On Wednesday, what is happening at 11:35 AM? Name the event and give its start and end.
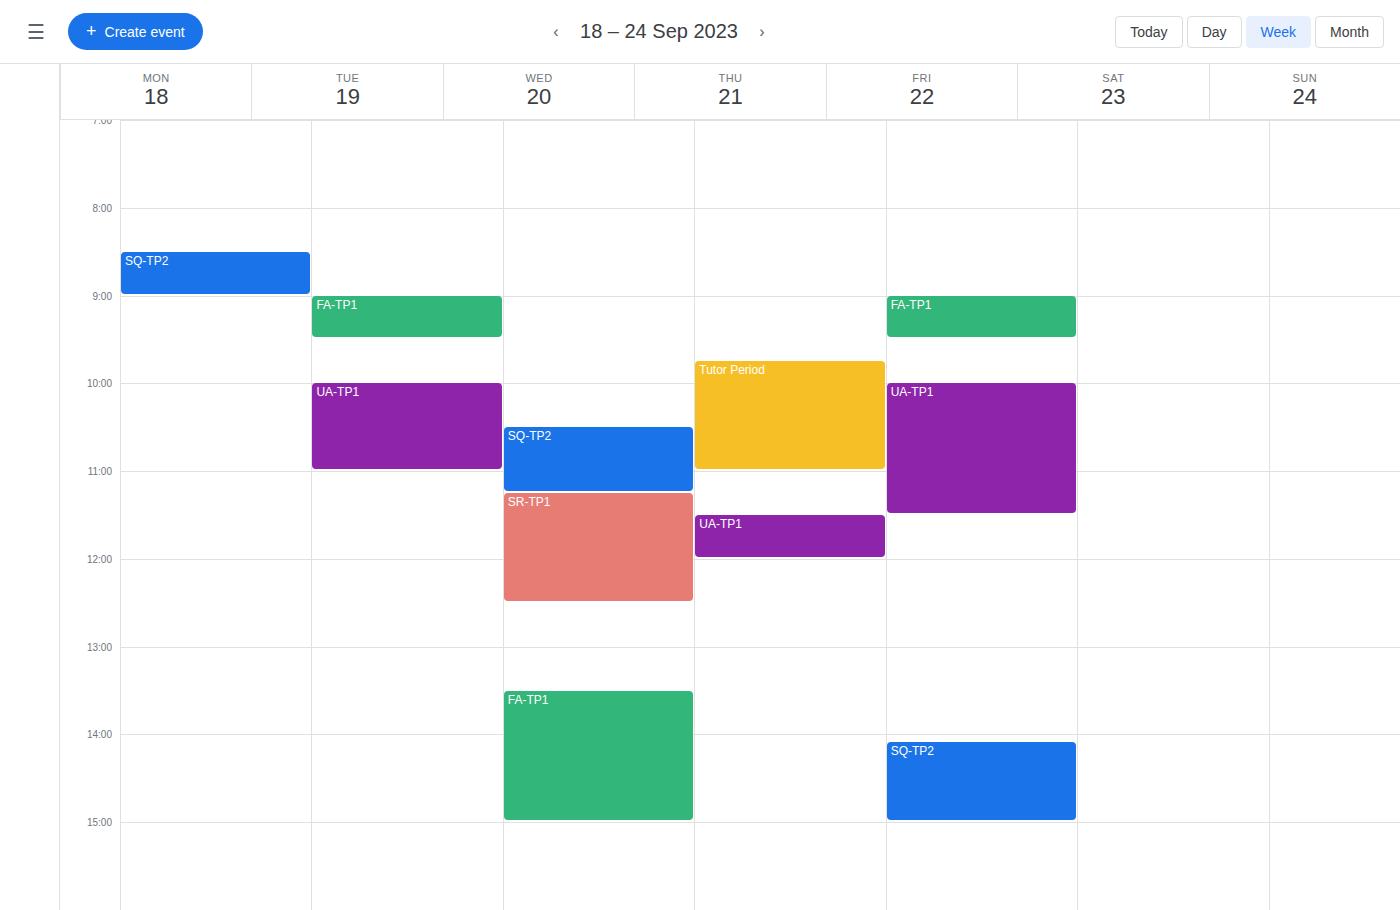
"SR-TP1", 11:15 AM to 12:30 PM